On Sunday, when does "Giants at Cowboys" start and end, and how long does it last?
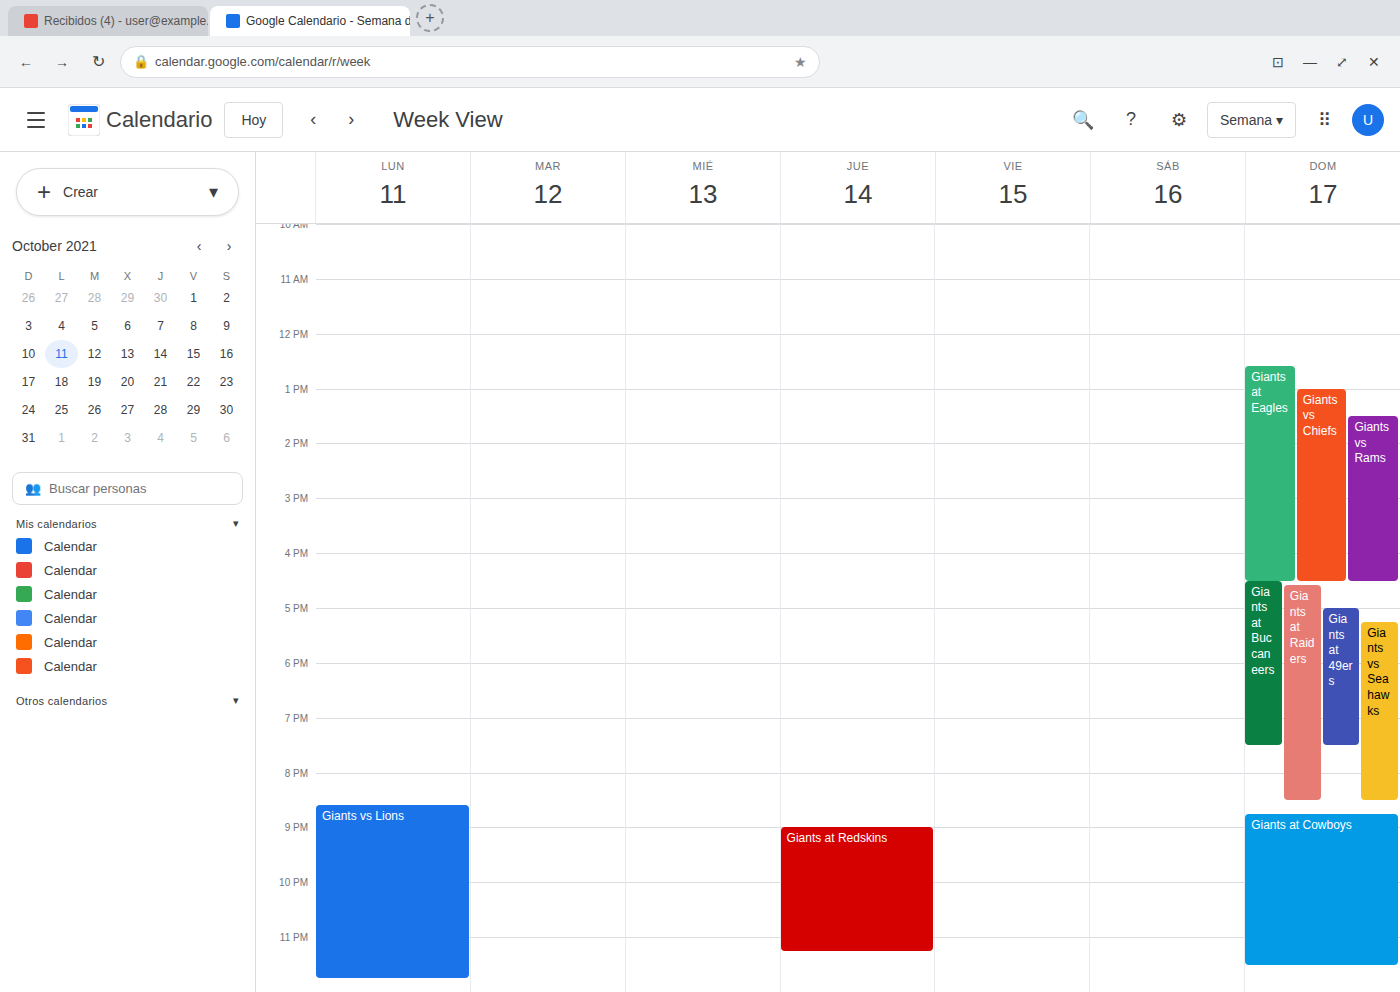
8:45 PM to 11:30 PM, 2 hours 45 minutes